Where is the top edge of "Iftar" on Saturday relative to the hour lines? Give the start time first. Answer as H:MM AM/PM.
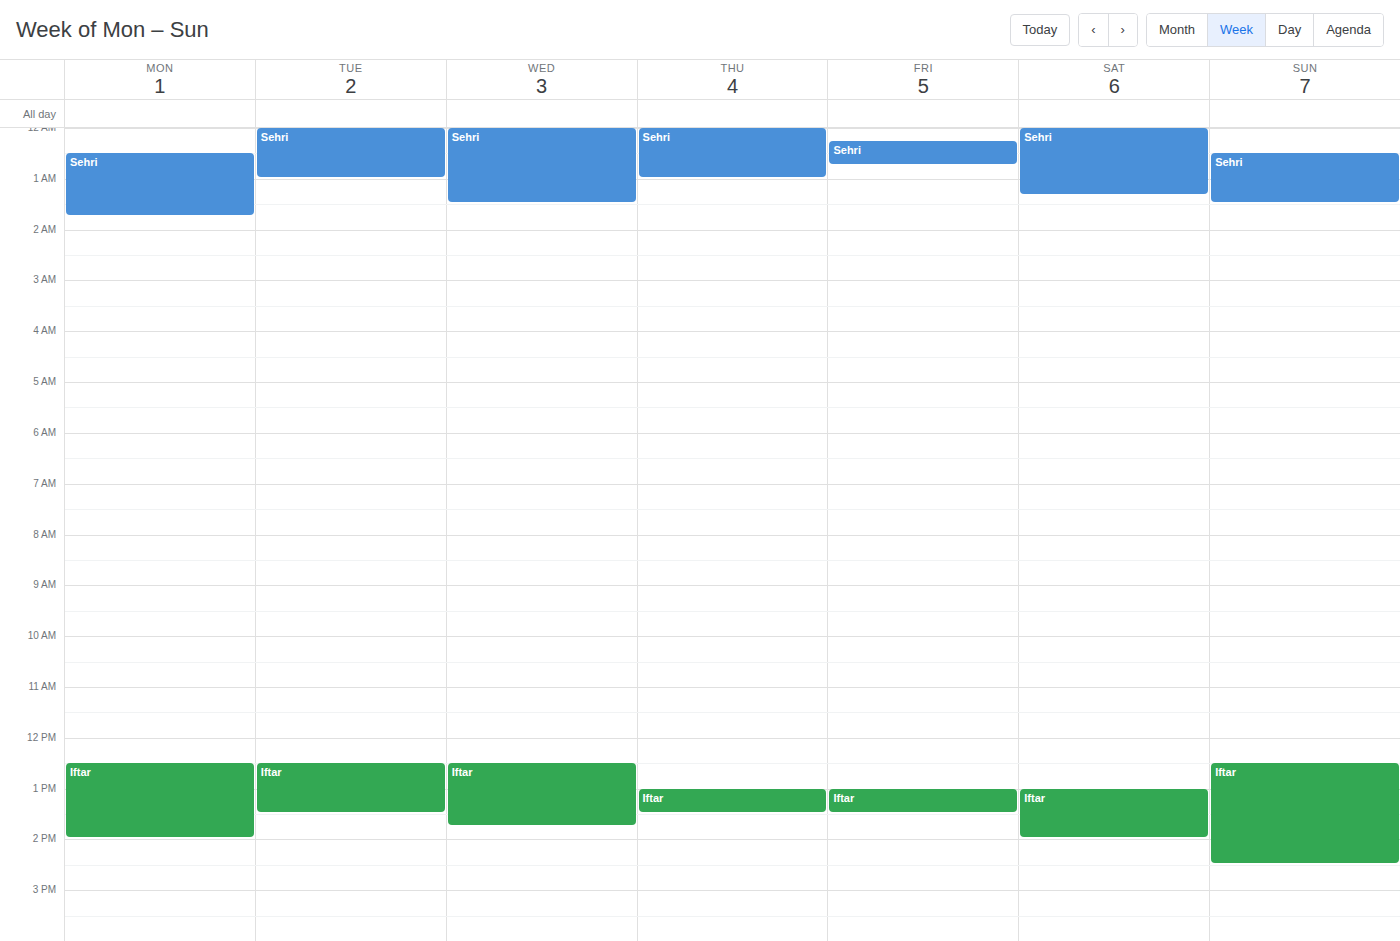
1:00 PM -- exactly on the 1 PM line.